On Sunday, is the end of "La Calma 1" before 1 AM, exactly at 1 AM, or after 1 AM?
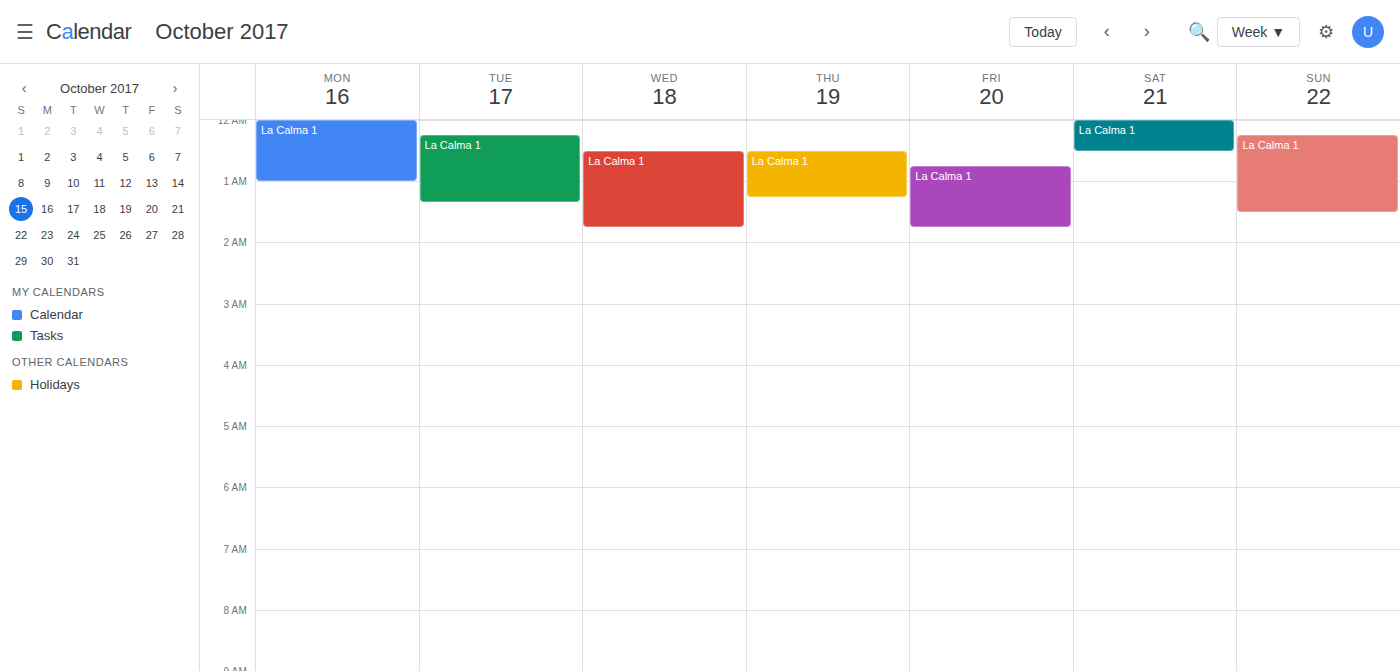
1:30 AM -- after 1 AM, 30 minutes below the 1 AM line.